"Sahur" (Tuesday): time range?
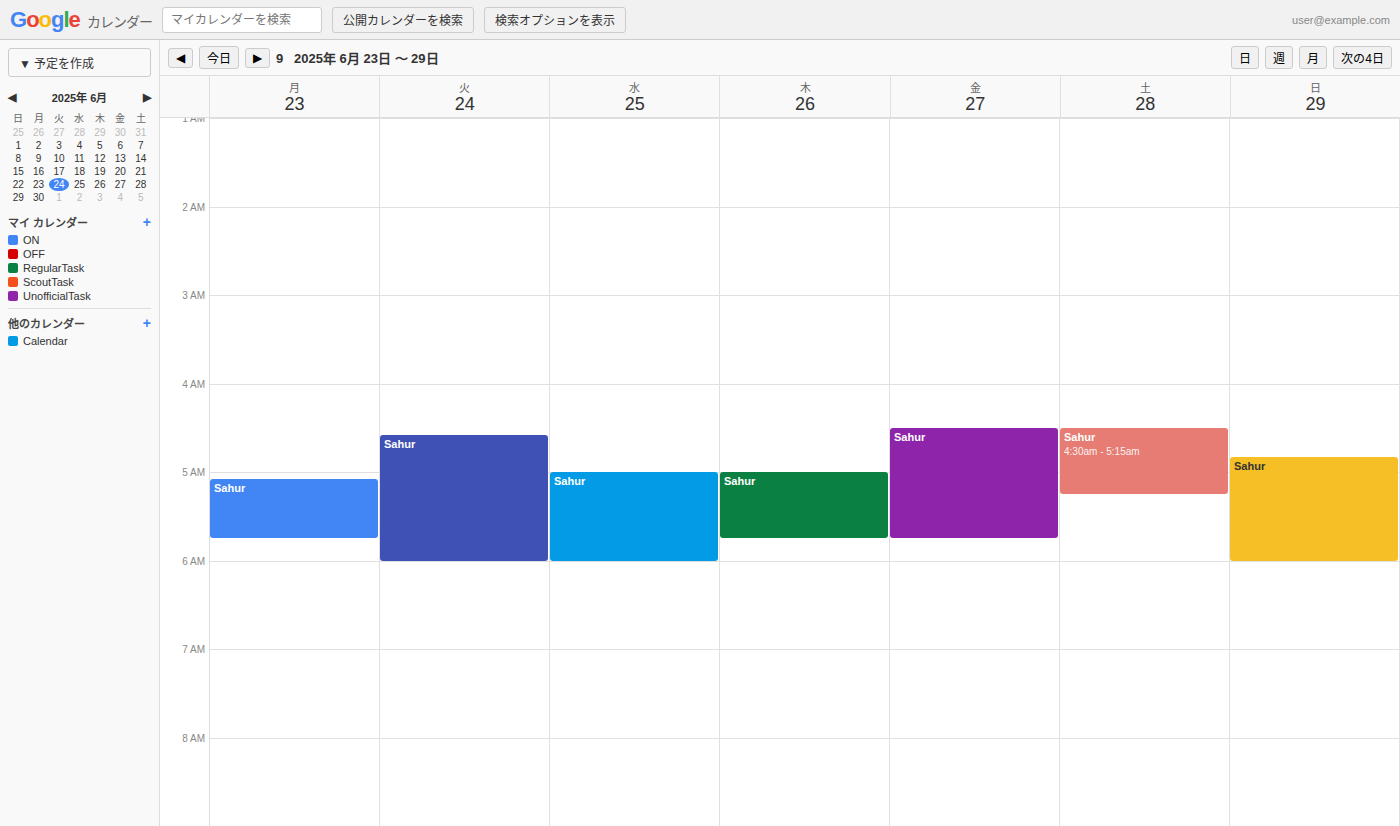
04:35 to 06:00